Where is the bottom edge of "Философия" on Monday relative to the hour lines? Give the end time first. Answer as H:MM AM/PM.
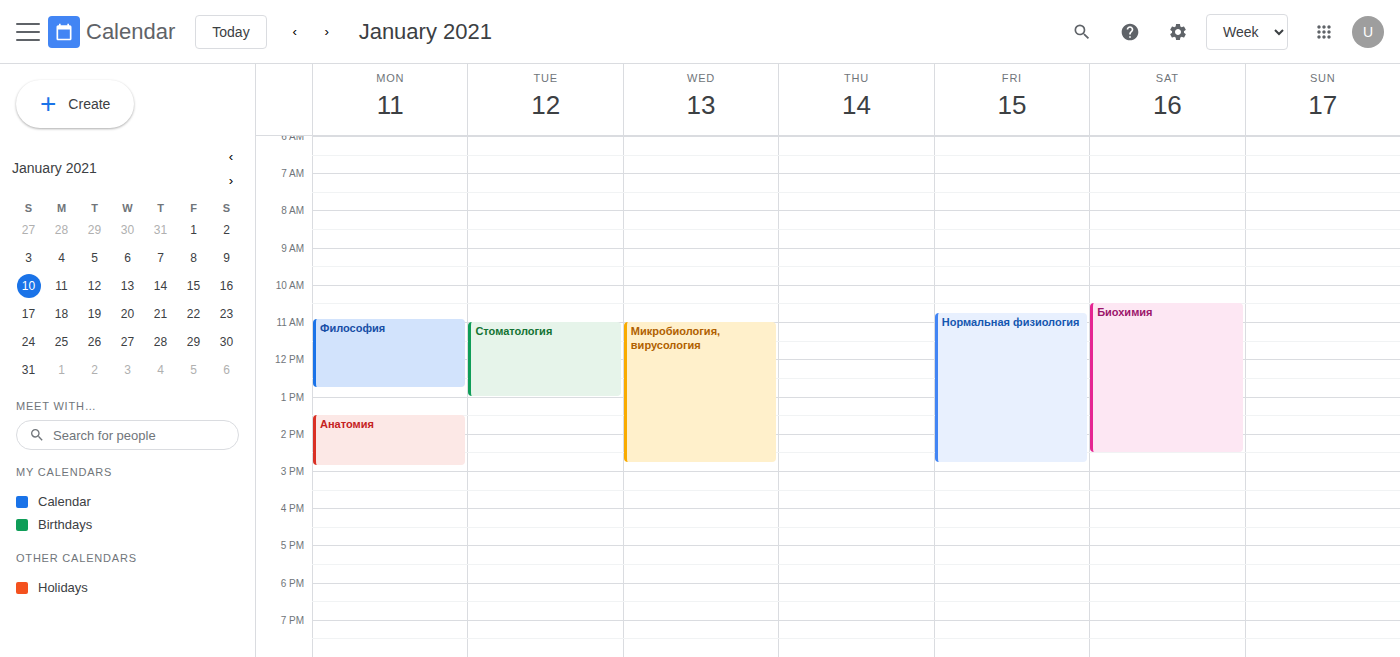
12:45 PM -- neither: three quarters of the way from the 12 PM line to the 1 PM line.